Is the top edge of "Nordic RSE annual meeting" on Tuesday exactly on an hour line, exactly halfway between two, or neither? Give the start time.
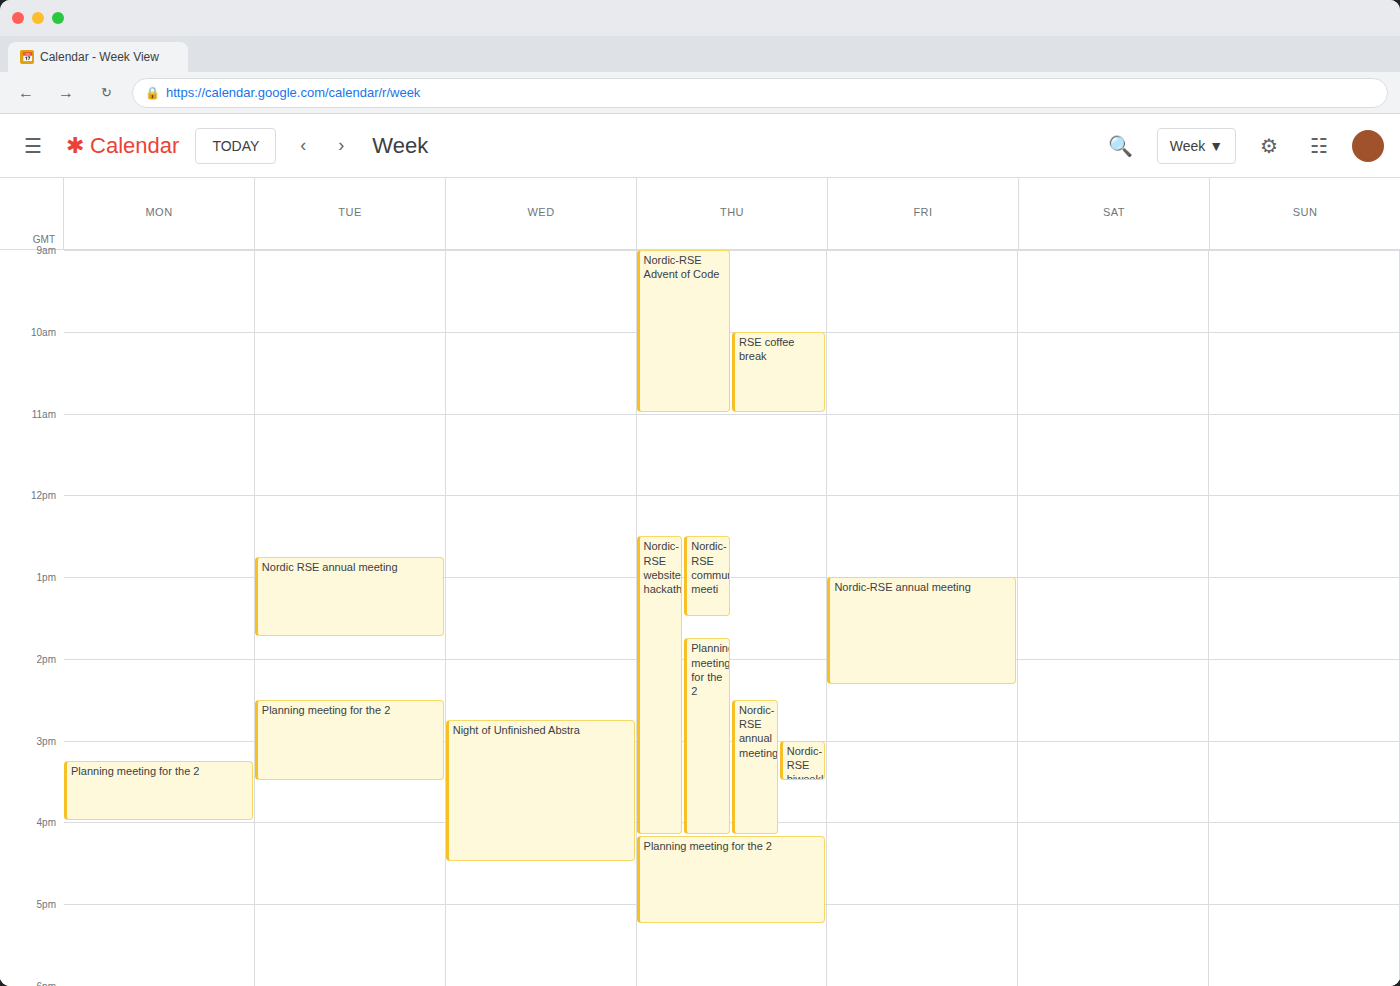
12:45 PM -- neither: three quarters of the way from the 12 PM line to the 1 PM line.